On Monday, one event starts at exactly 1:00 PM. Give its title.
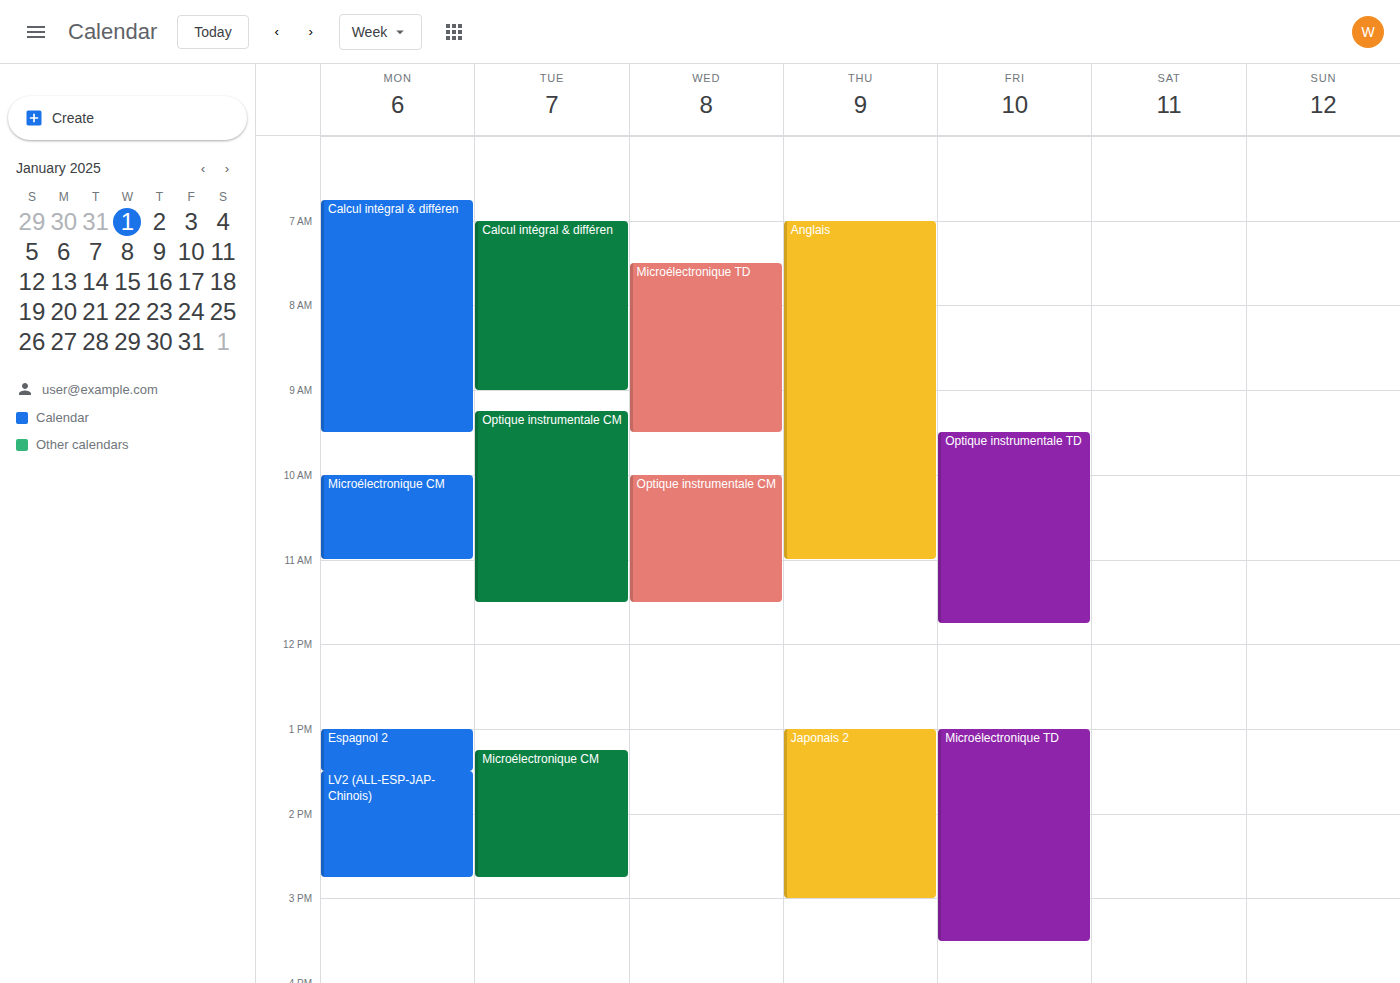
"Espagnol 2"